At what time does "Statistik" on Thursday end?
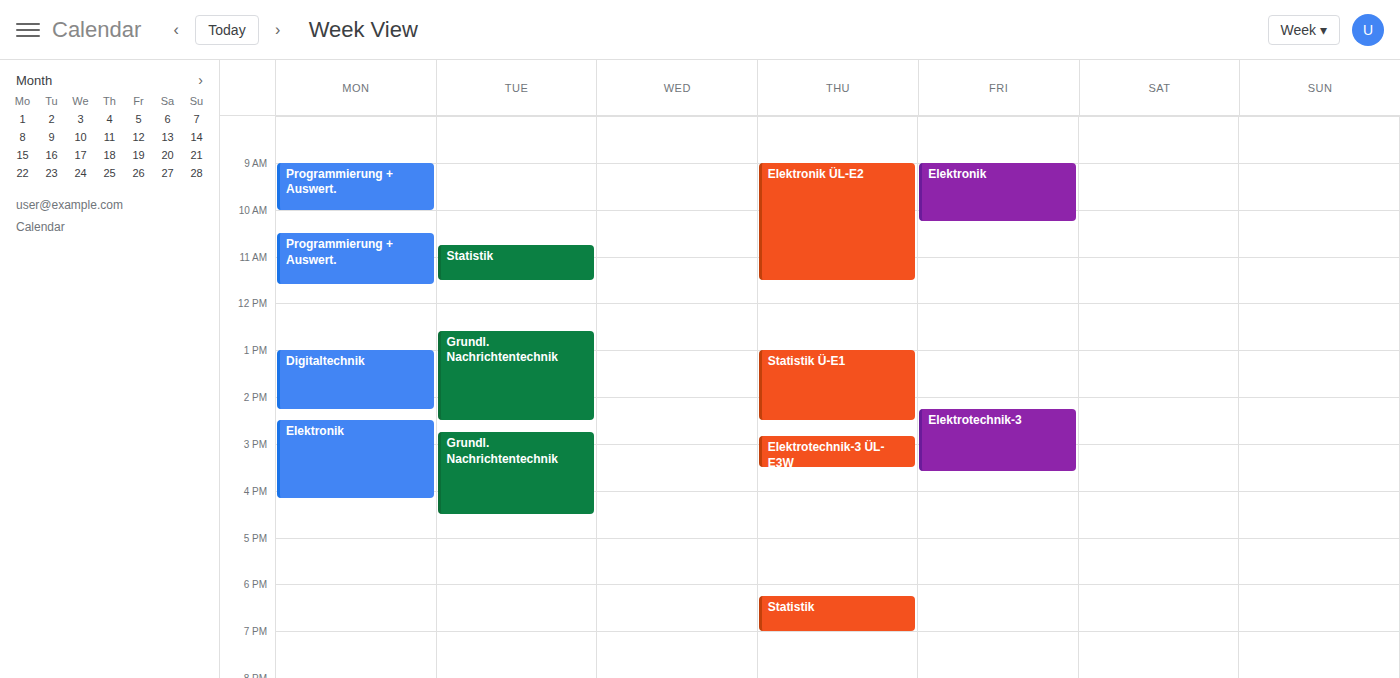
19:00